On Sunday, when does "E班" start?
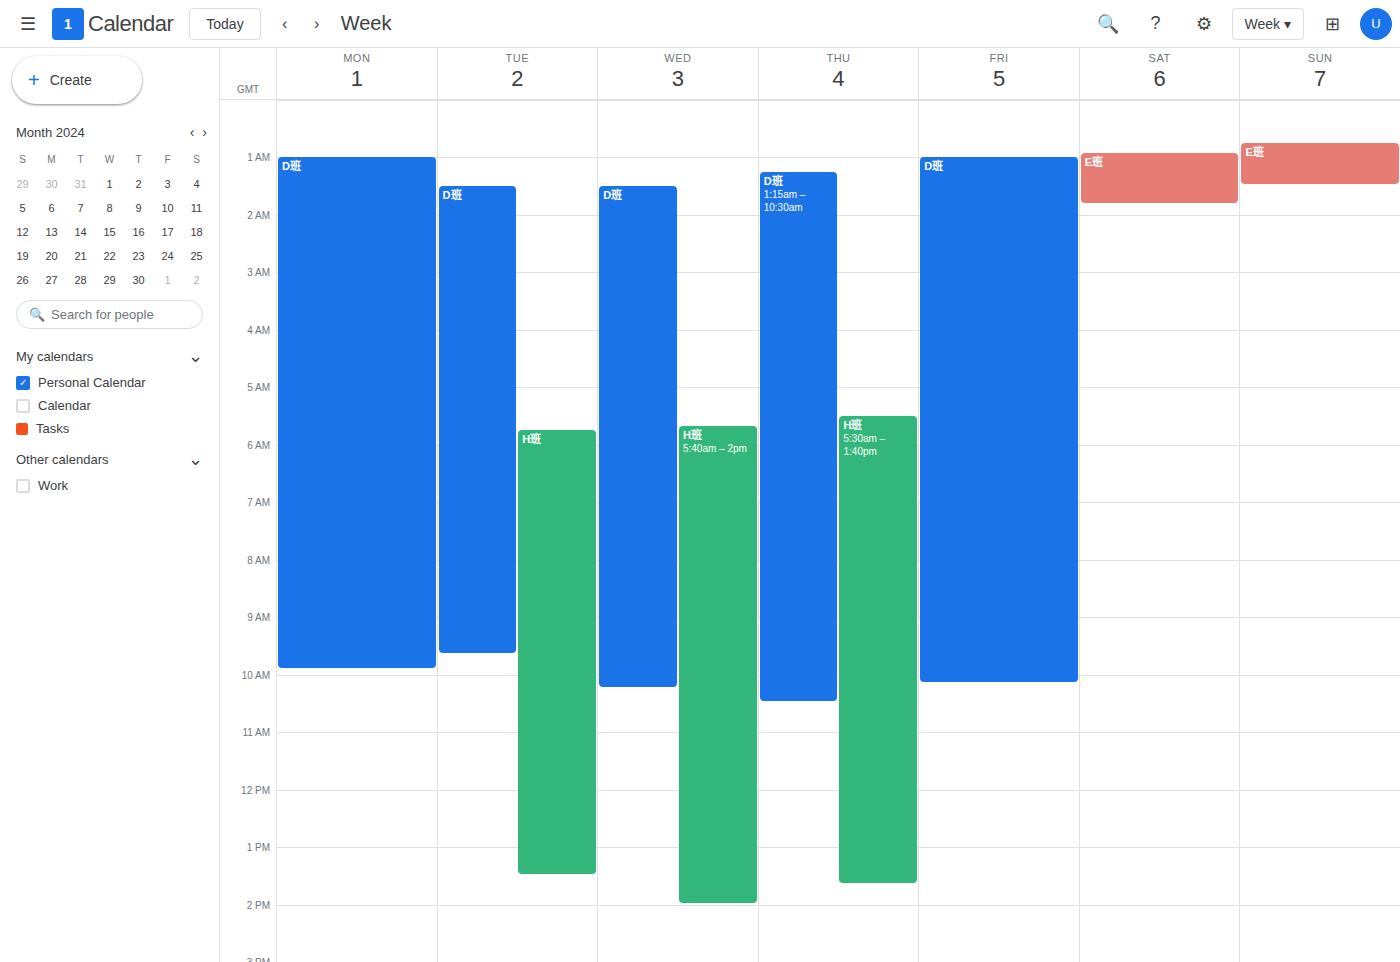
12:45 AM